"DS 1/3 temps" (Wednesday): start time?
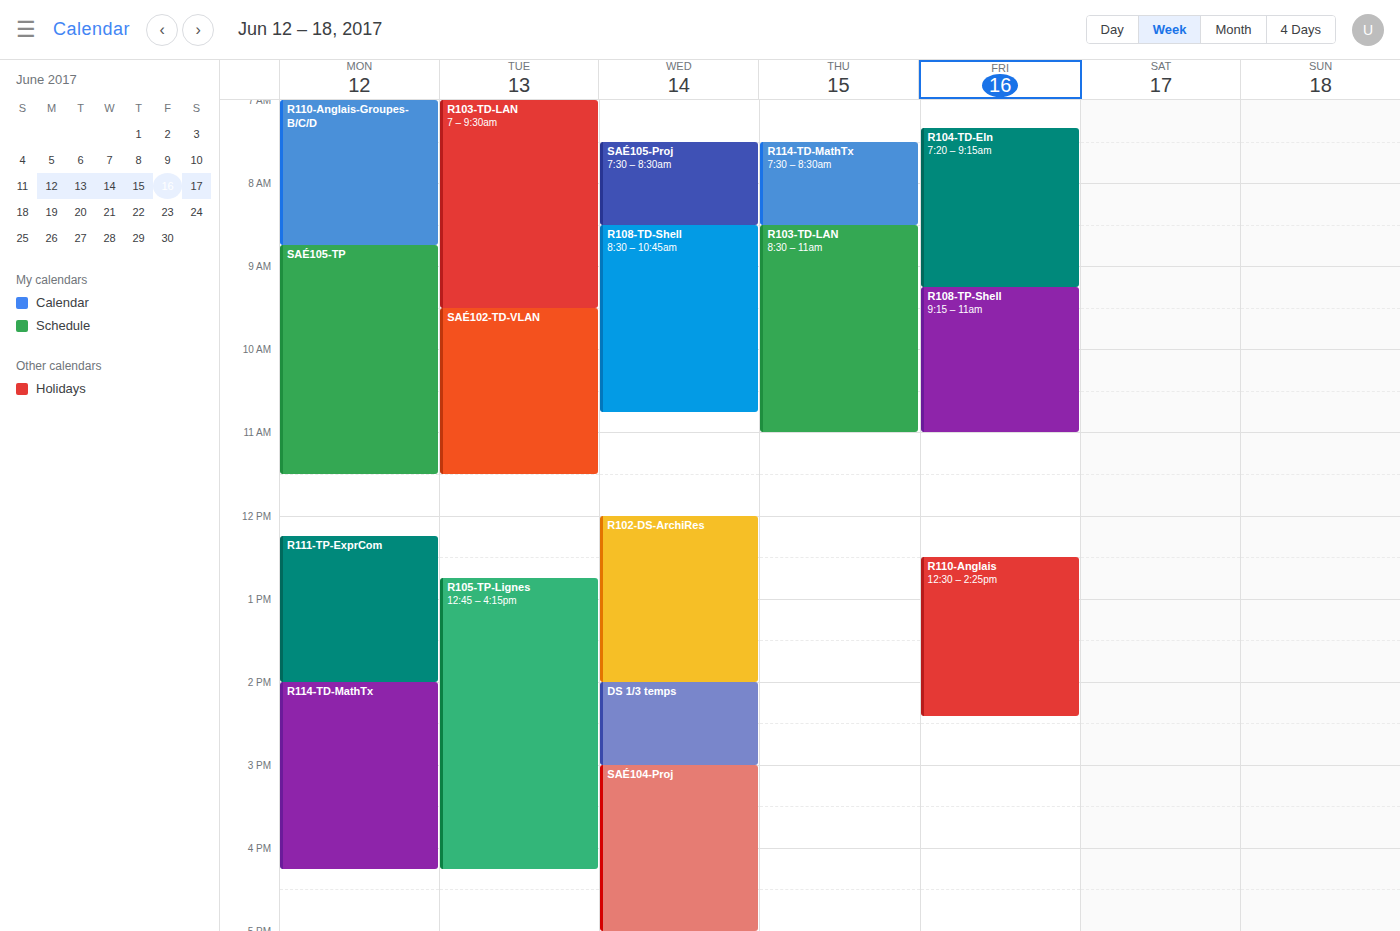
2:00 PM